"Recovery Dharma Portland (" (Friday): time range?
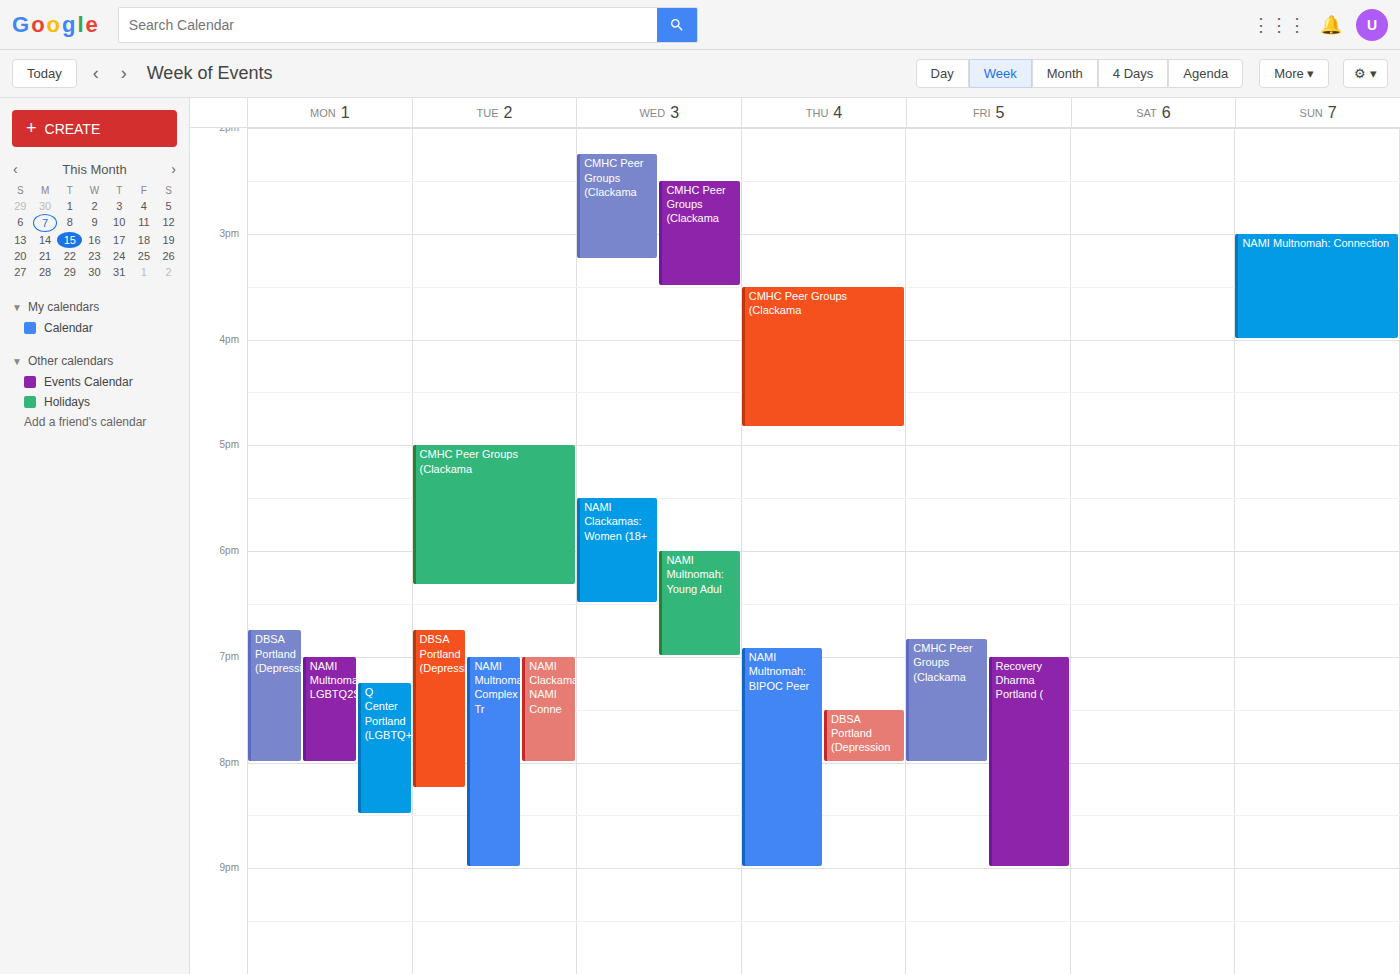
7:00 PM to 9:00 PM